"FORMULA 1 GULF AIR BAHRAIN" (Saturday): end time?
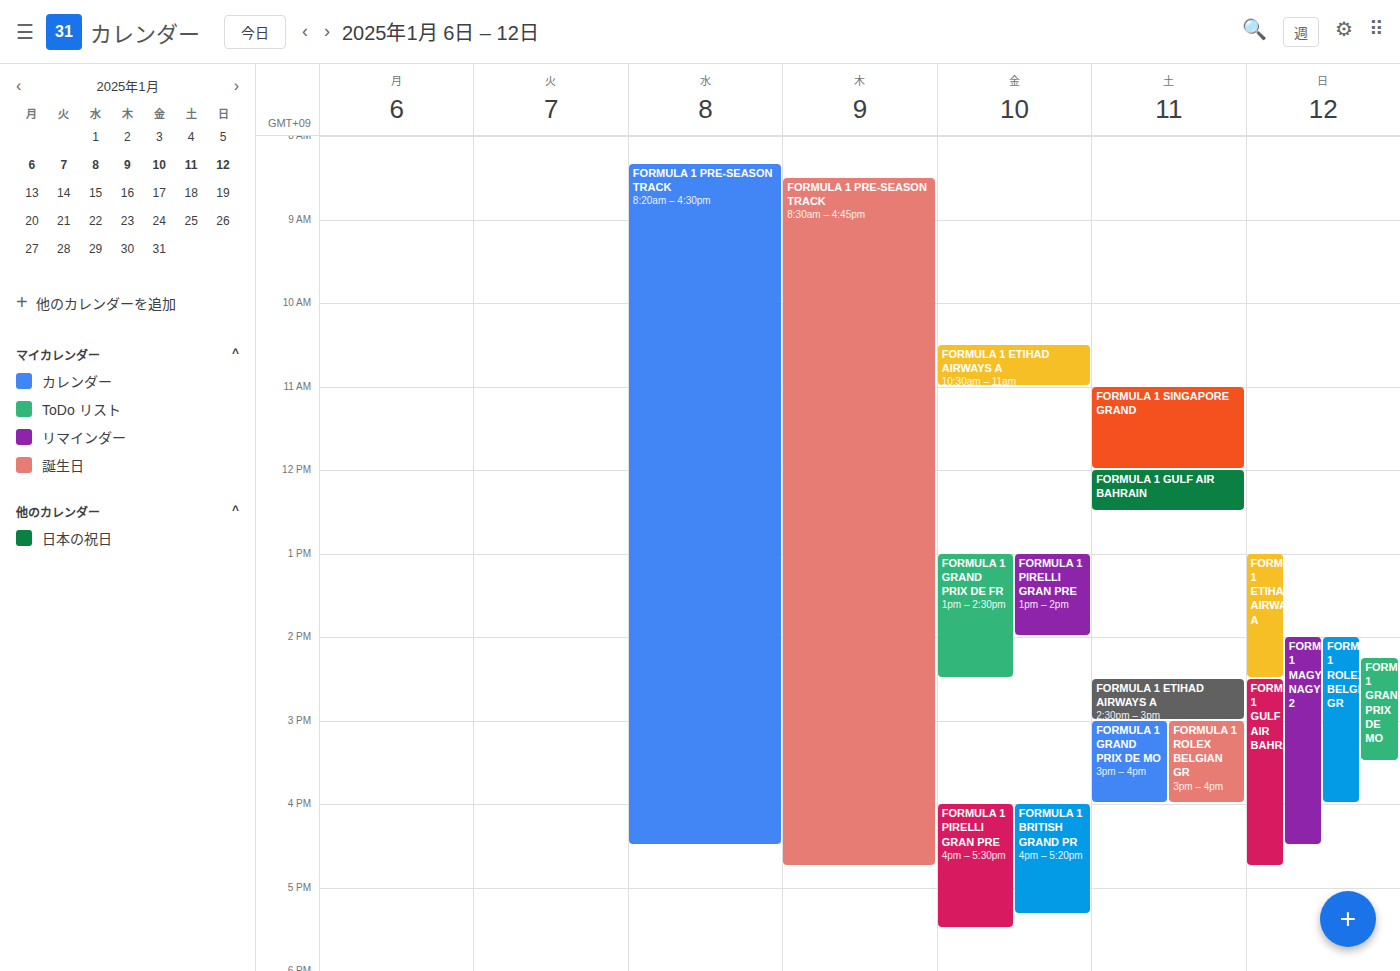
12:30 PM